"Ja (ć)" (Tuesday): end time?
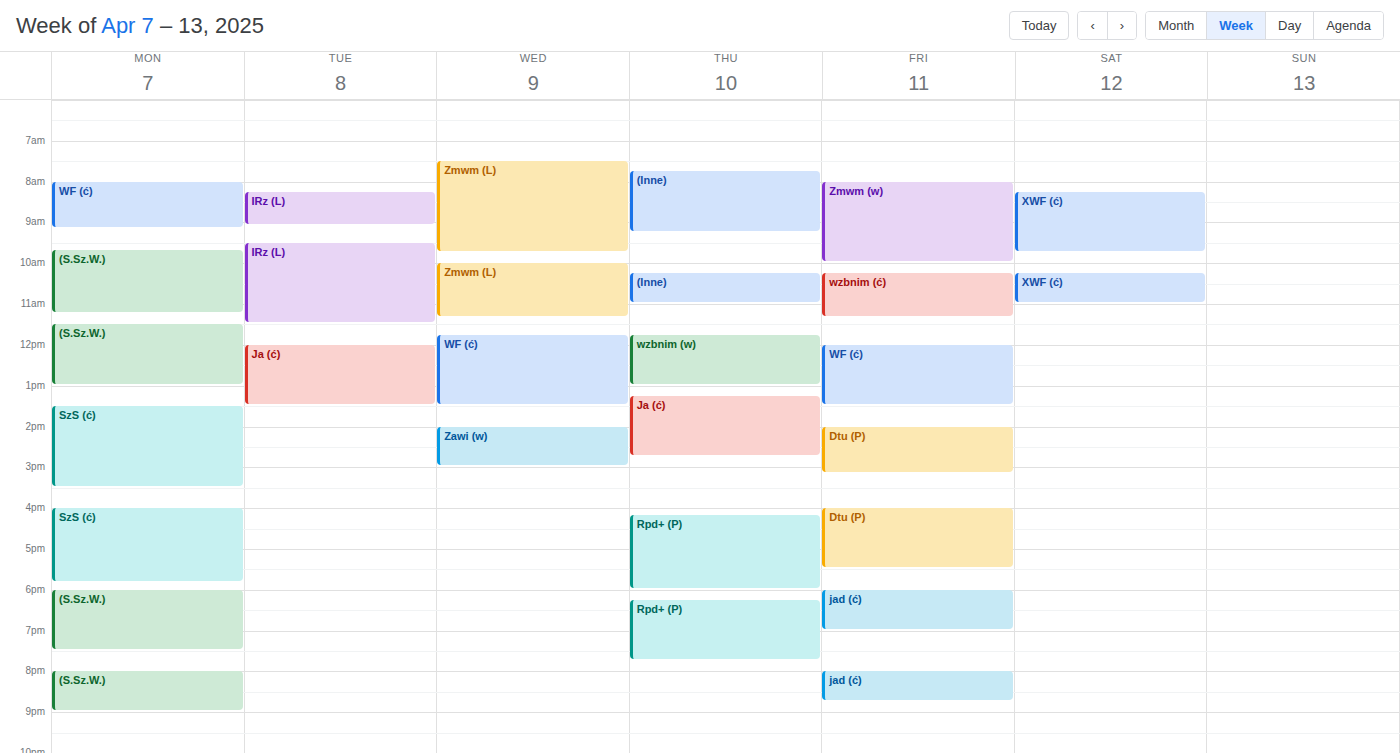
1:30 PM